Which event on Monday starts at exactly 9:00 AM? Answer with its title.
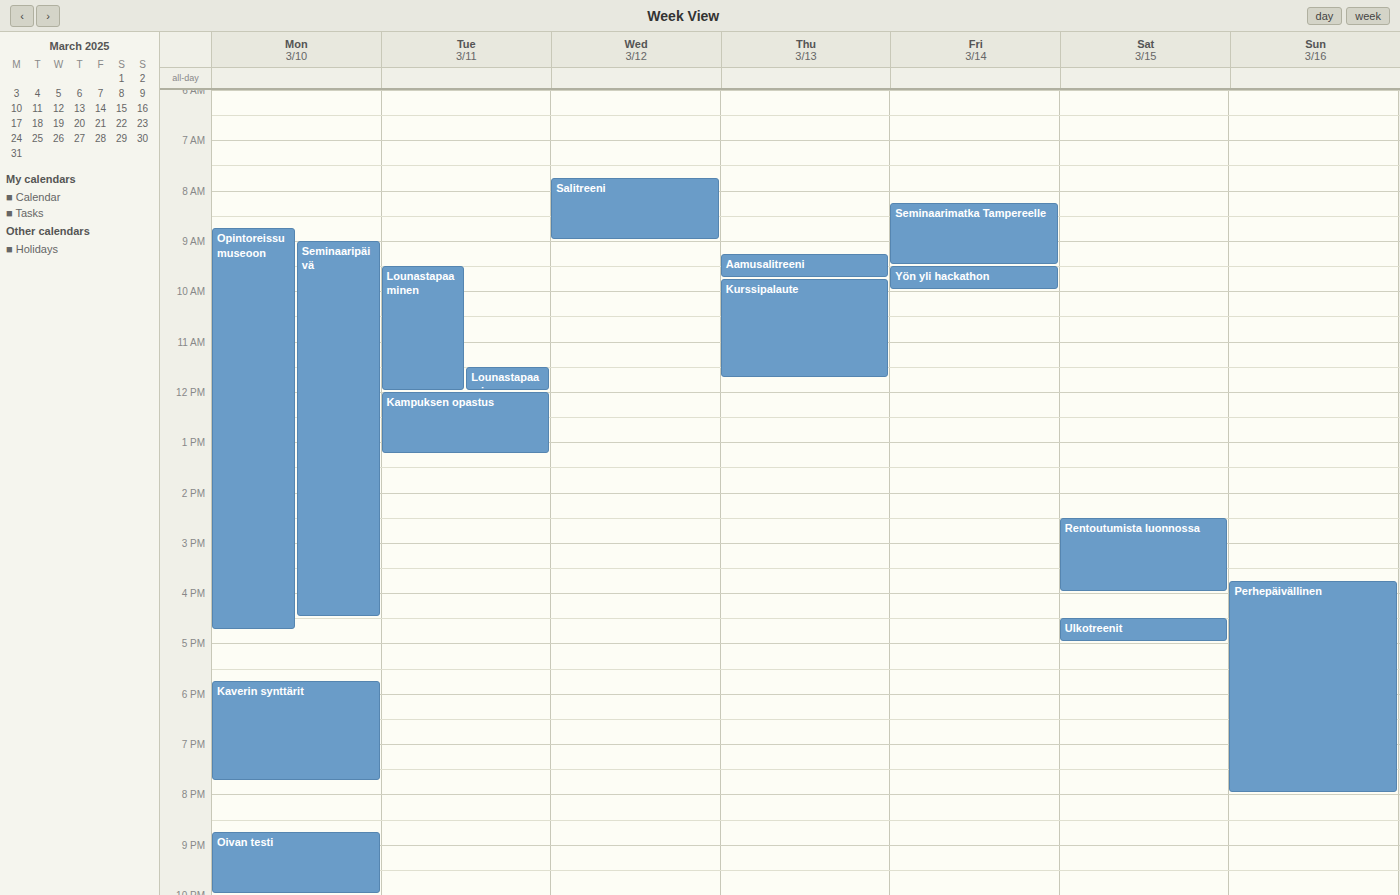
"Seminaaripäivä"